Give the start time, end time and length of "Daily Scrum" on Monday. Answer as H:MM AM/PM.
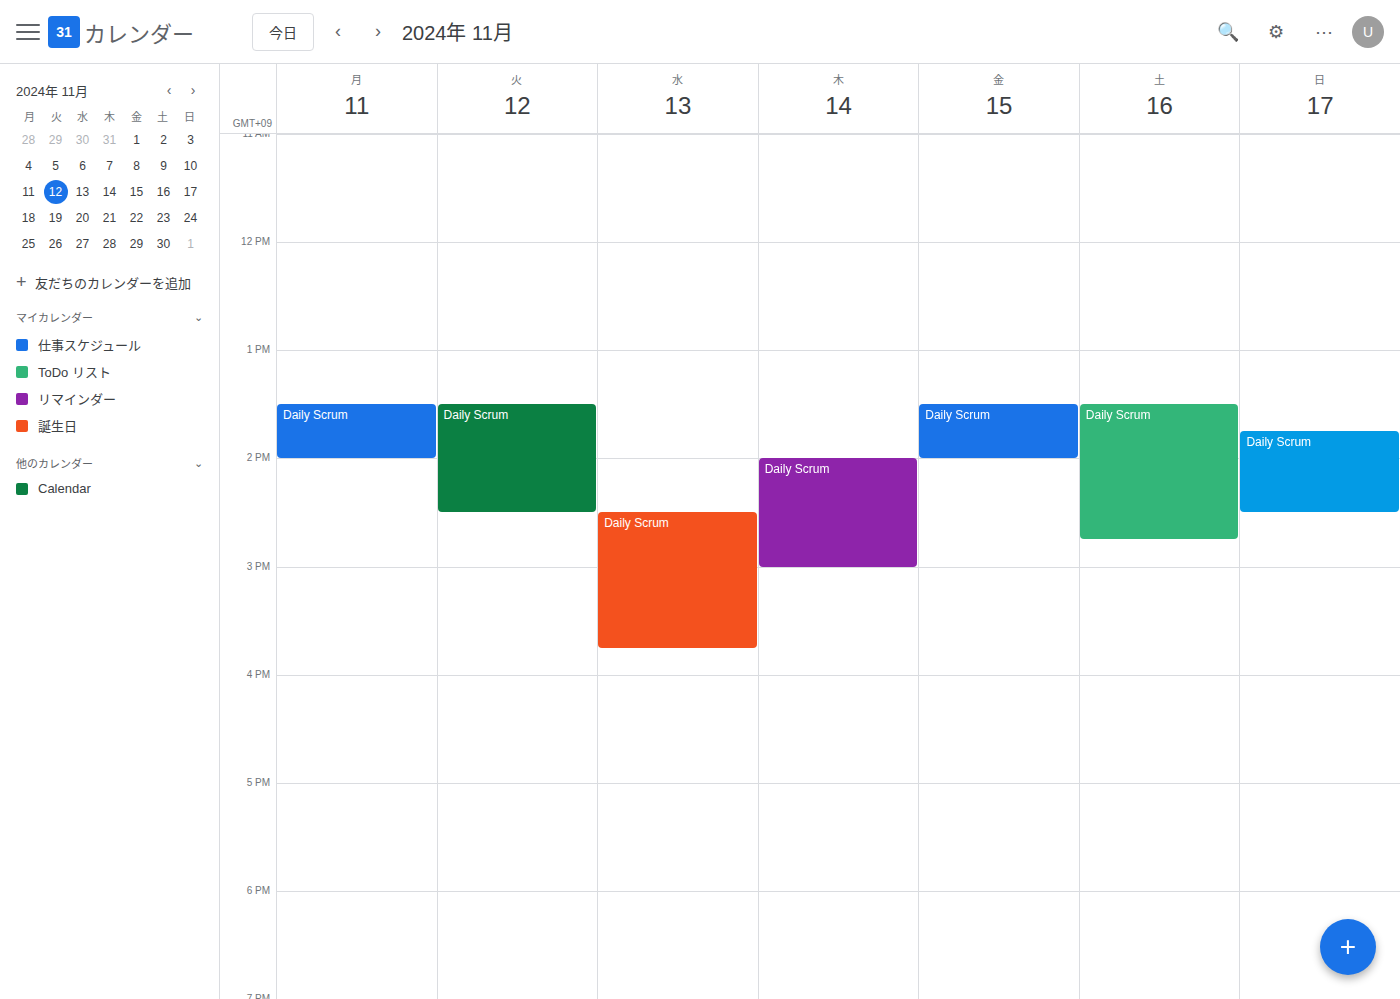
1:30 PM to 2:00 PM, 30 minutes